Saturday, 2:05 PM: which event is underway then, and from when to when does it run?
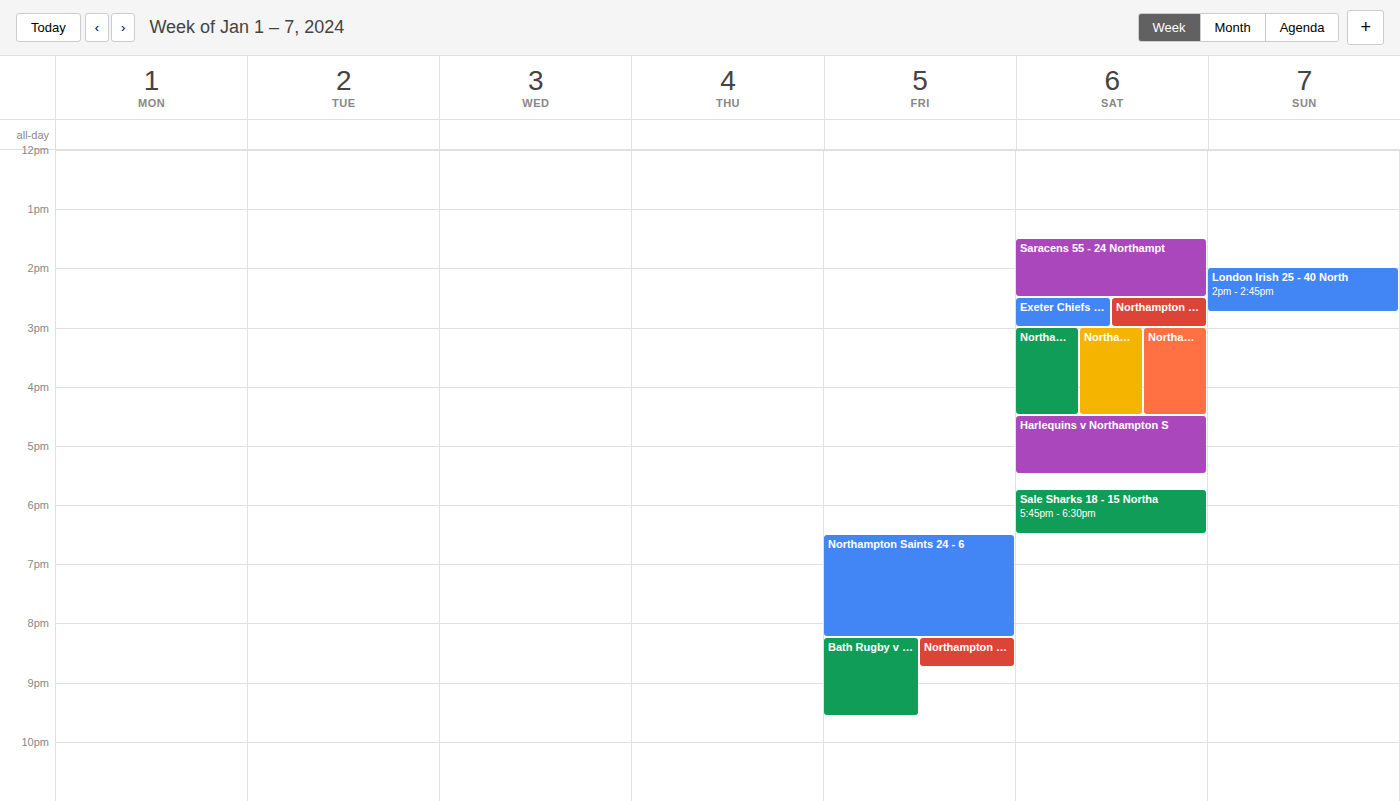
"Saracens 55 - 24 Northampt", 1:30 PM to 2:30 PM